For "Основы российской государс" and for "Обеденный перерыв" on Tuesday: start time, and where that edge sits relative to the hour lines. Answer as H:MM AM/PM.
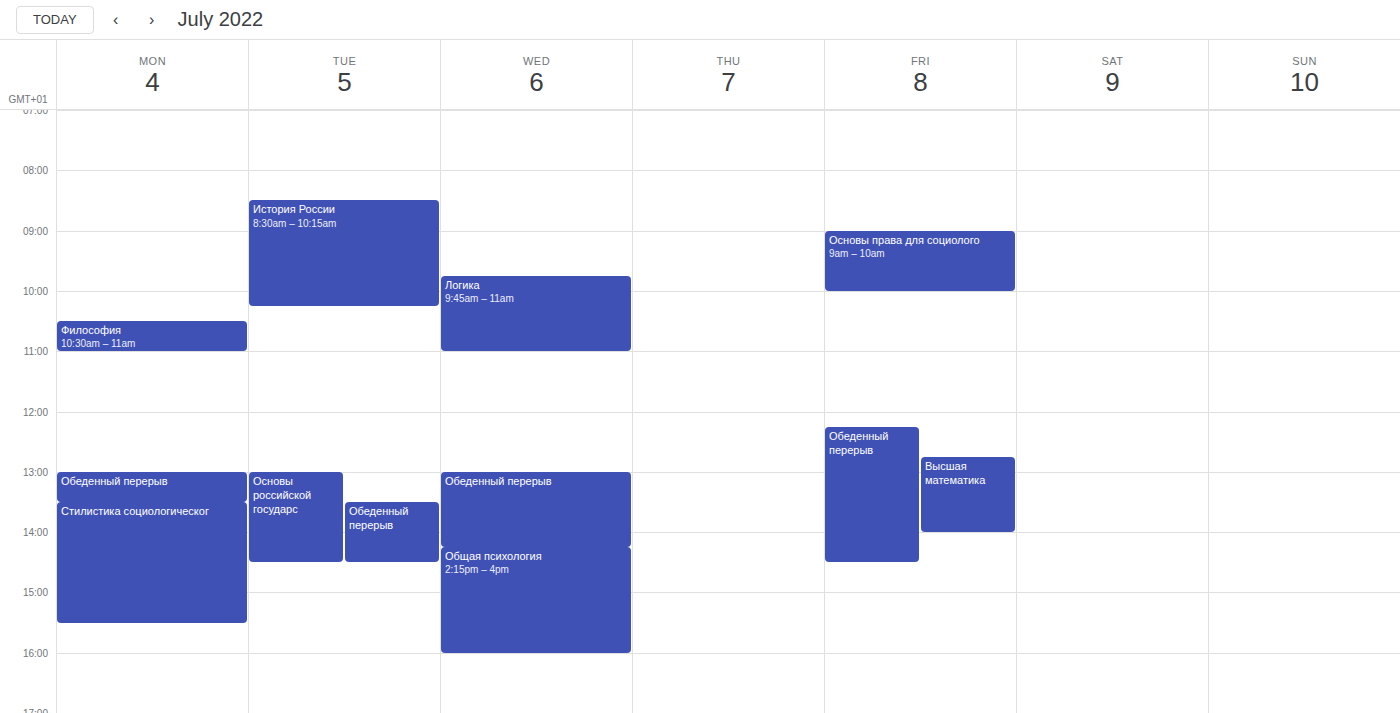
"Основы российской государс": 1:00 PM, exactly on the 1 PM line. "Обеденный перерыв": 1:30 PM, halfway between the 1 PM and 2 PM lines.